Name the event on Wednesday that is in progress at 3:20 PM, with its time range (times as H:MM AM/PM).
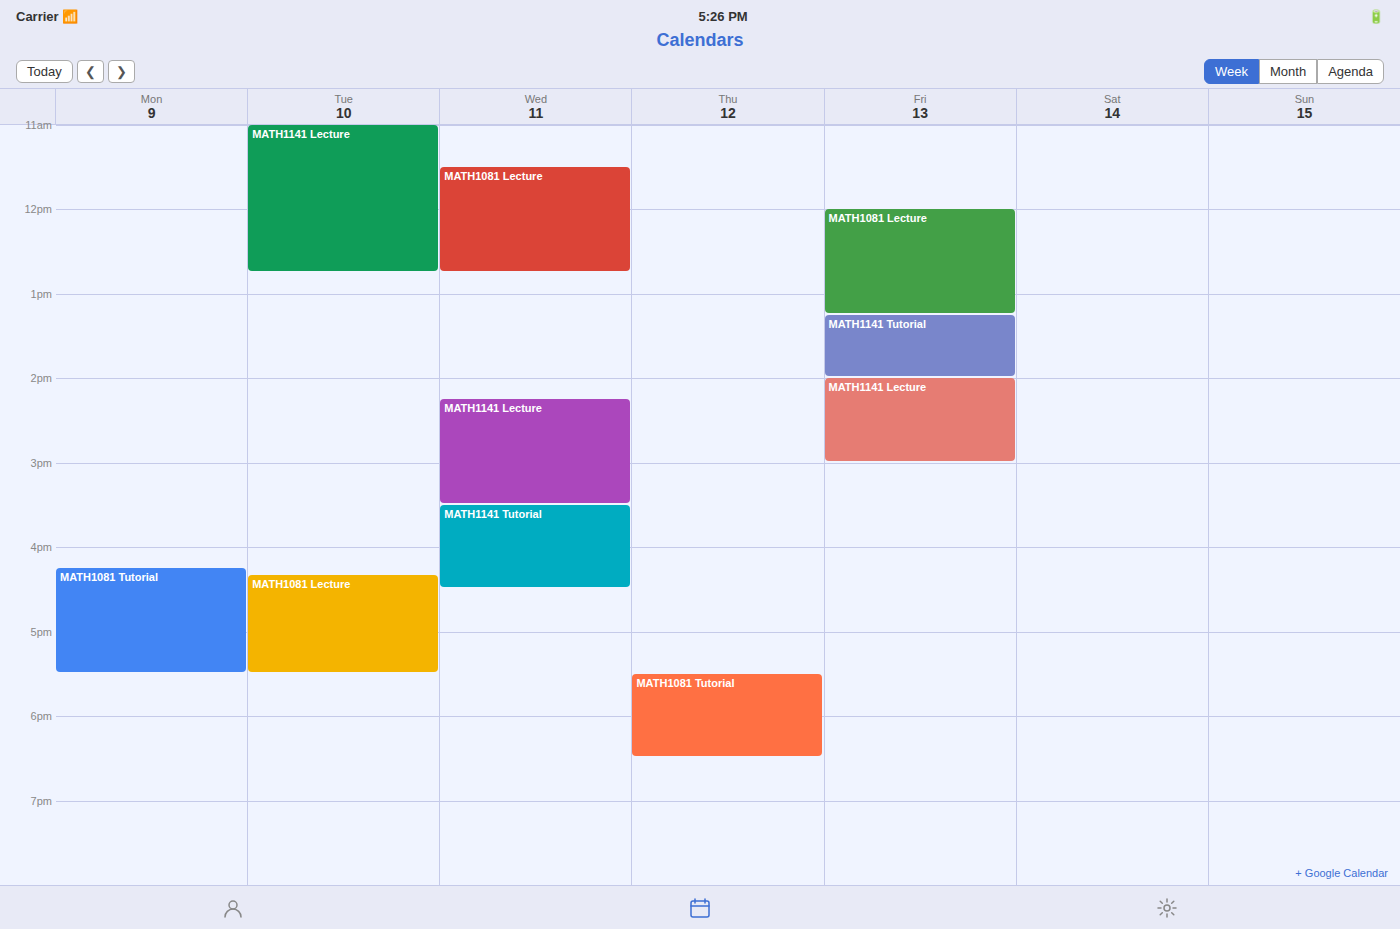
"MATH1141 Lecture", 2:15 PM to 3:30 PM